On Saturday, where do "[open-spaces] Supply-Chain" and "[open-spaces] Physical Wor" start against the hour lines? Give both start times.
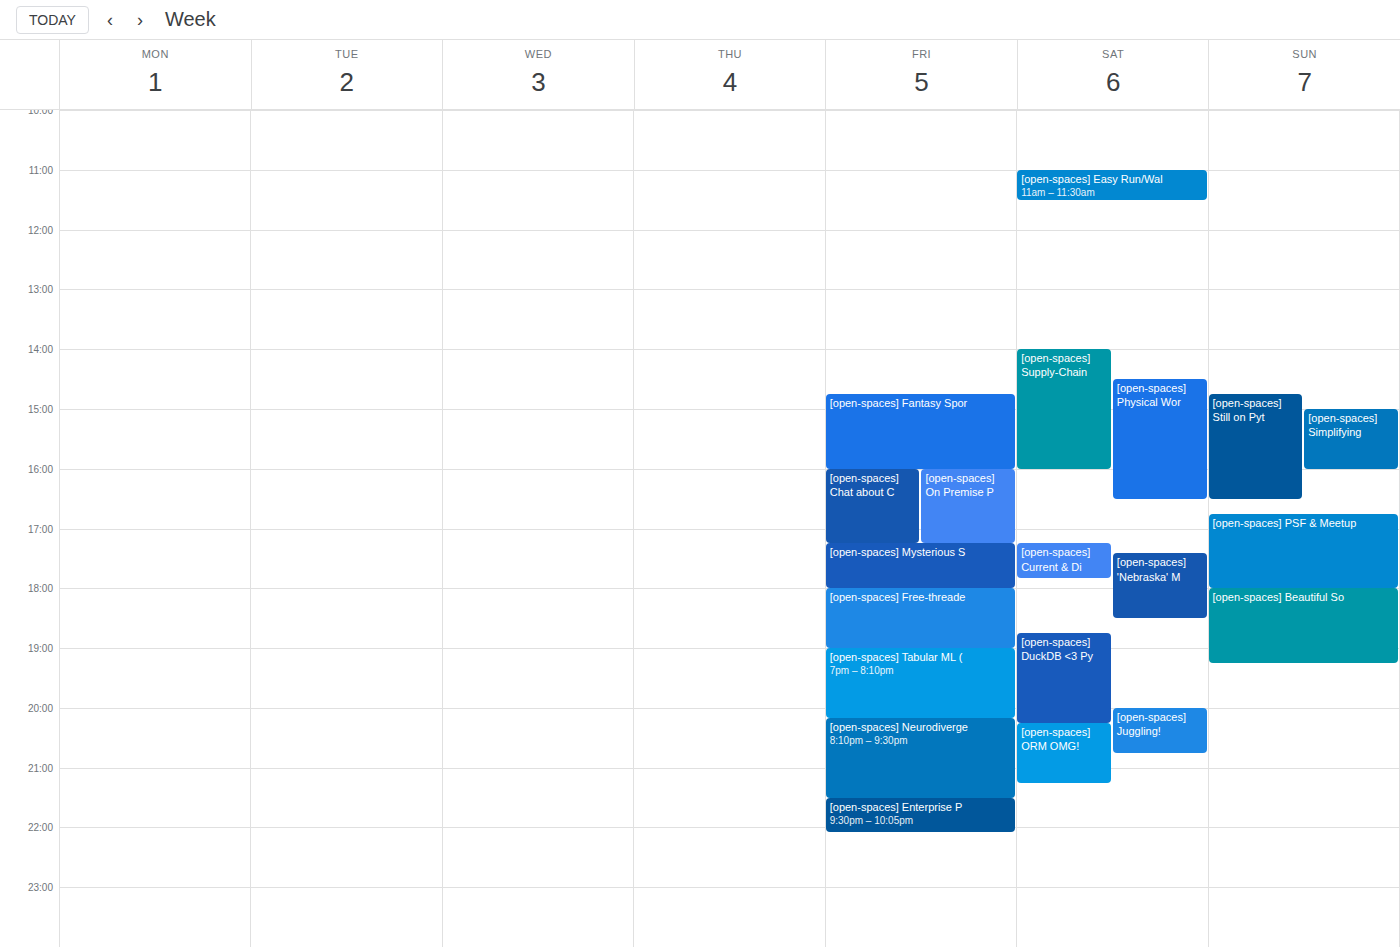
"[open-spaces] Supply-Chain": 2:00 PM, exactly on the 2 PM line. "[open-spaces] Physical Wor": 2:30 PM, halfway between the 2 PM and 3 PM lines.